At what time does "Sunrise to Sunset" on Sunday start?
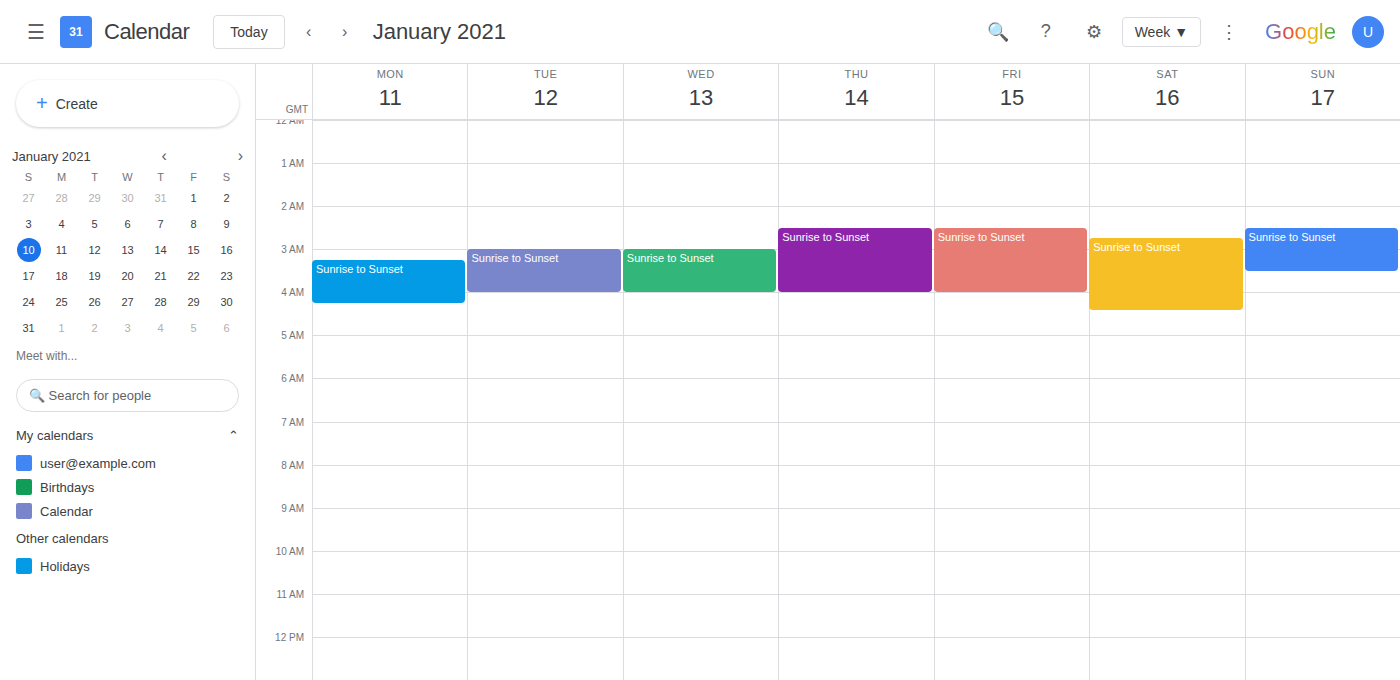
2:30 AM